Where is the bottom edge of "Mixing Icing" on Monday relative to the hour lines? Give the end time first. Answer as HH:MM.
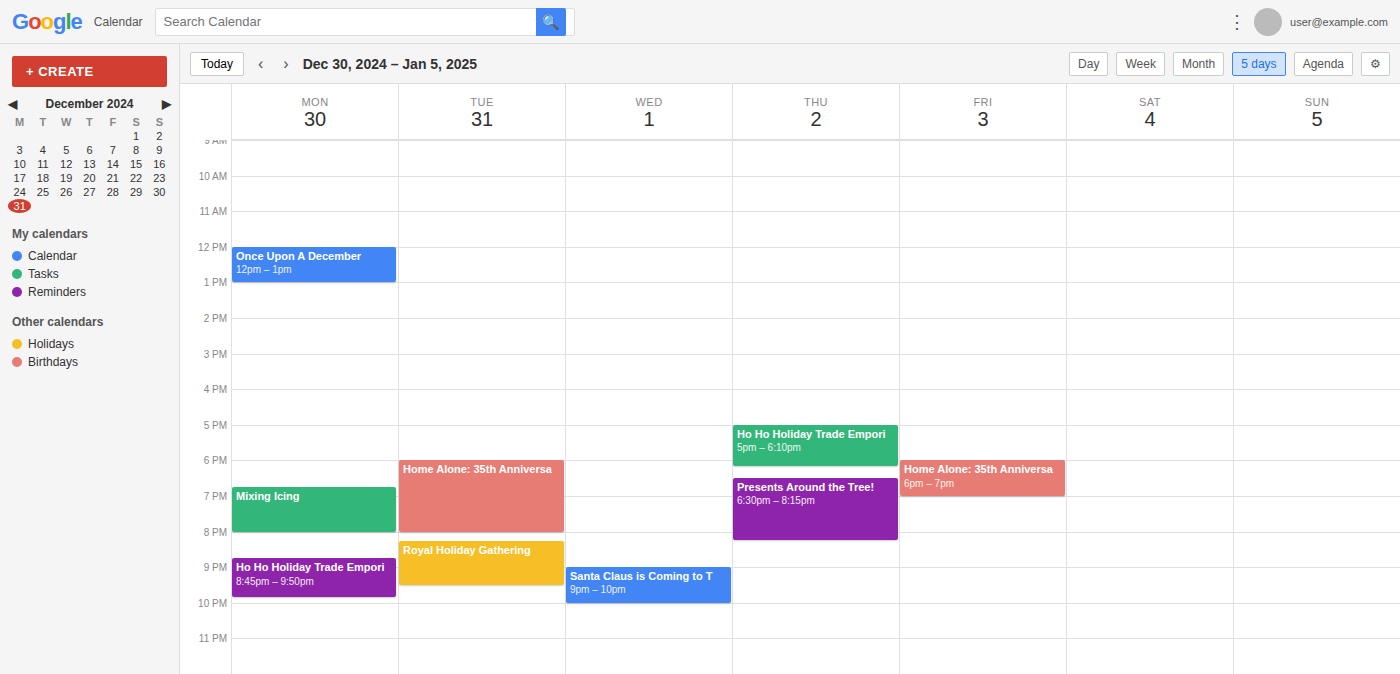
20:00 -- exactly on the 20:00 line.